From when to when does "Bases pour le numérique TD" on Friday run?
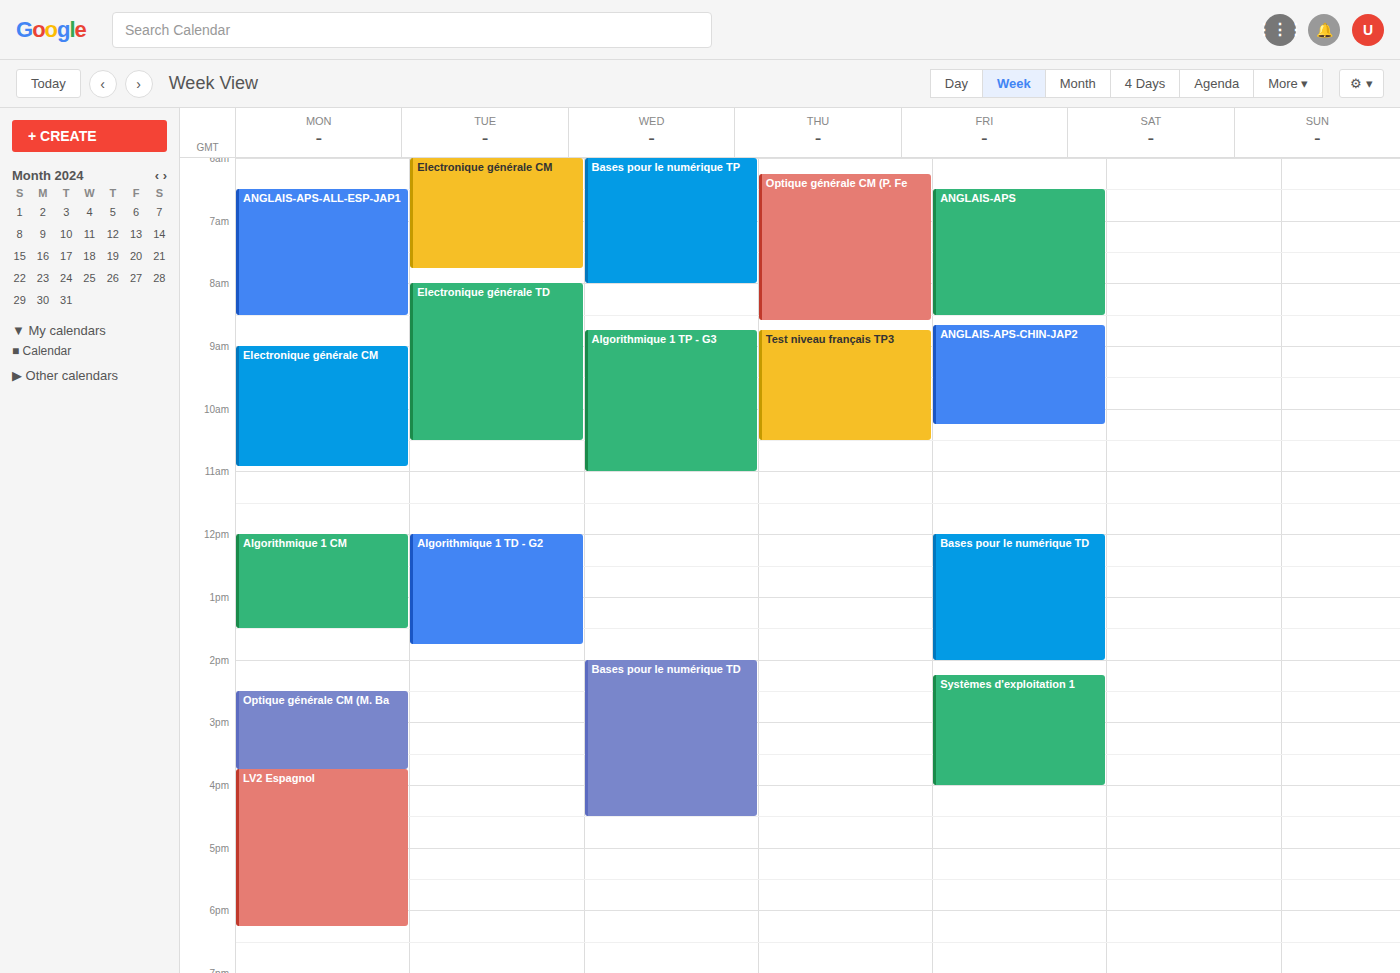
12:00 PM to 2:00 PM